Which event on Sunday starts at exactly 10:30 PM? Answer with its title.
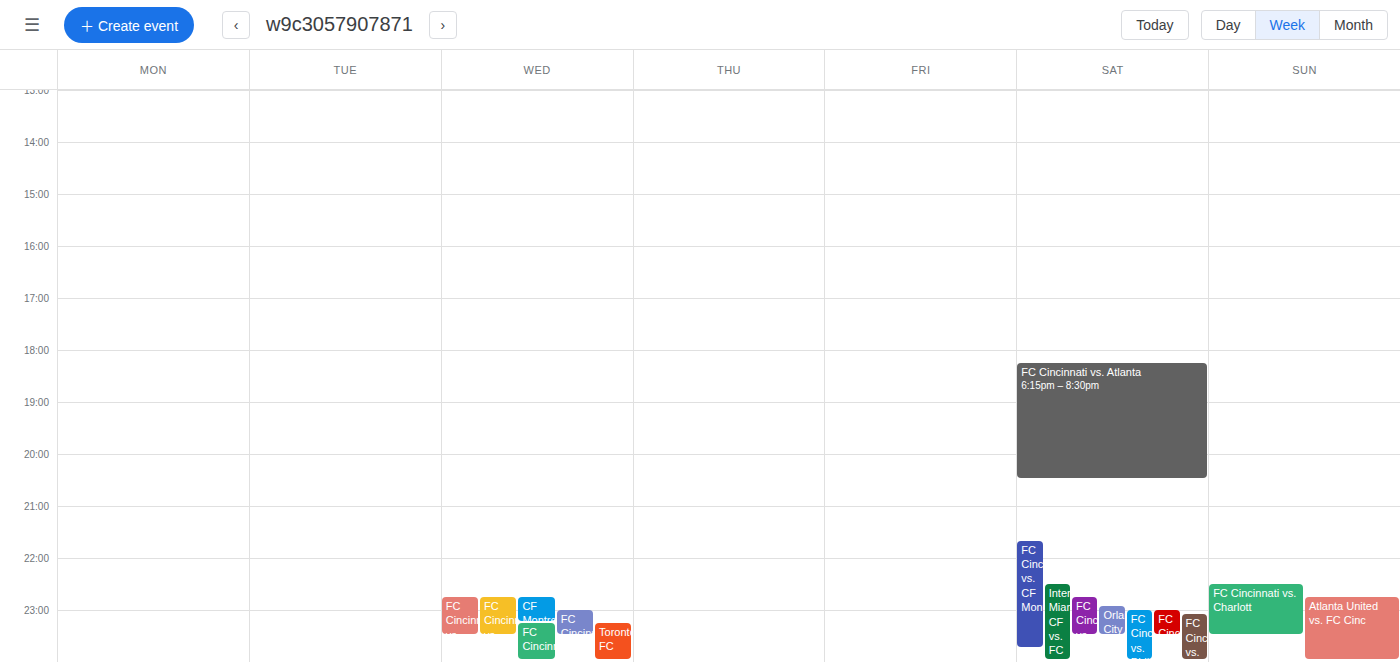
"FC Cincinnati vs. Charlott"